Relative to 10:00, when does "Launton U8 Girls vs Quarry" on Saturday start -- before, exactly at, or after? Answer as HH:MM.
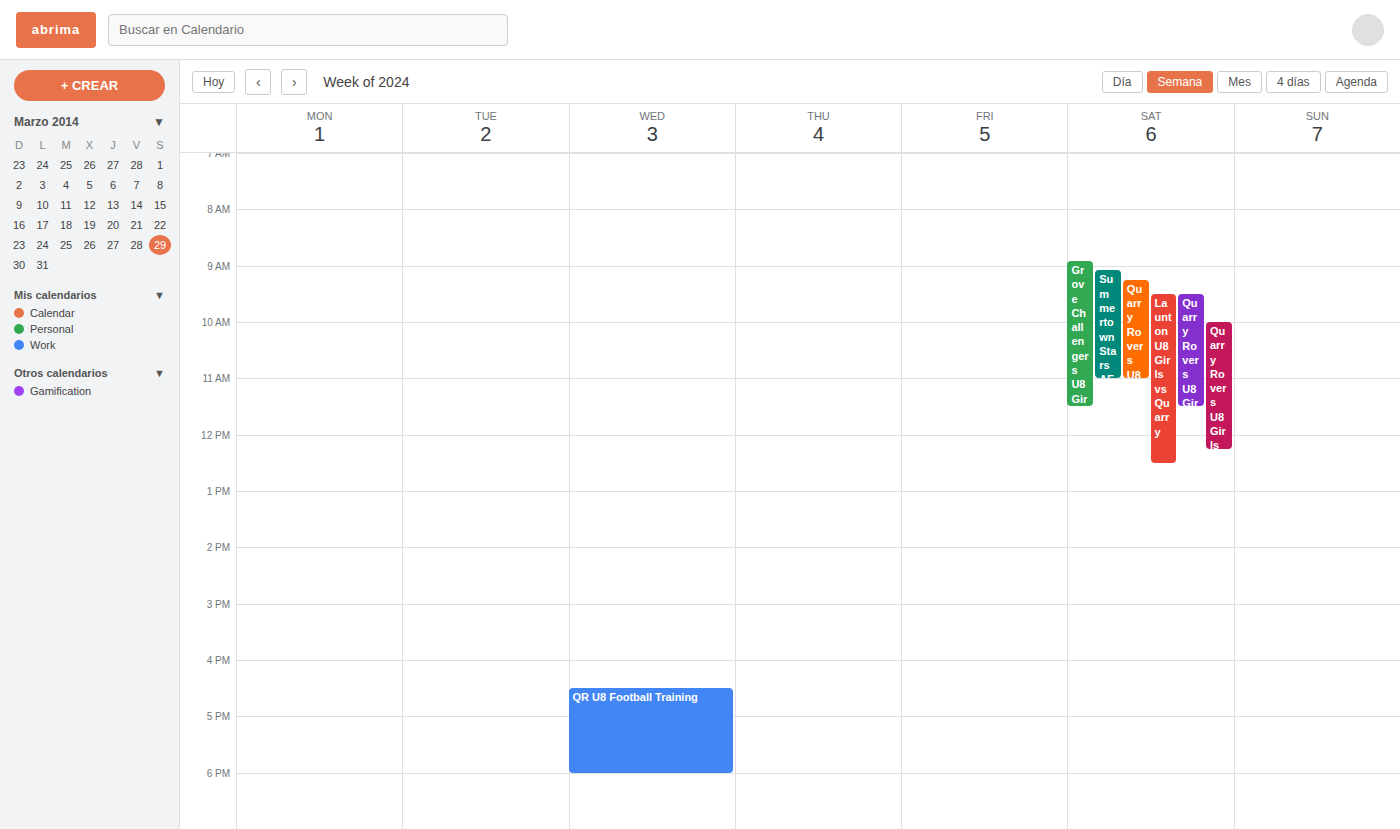
09:30 -- before 10:00, 30 minutes above the 10:00 line.